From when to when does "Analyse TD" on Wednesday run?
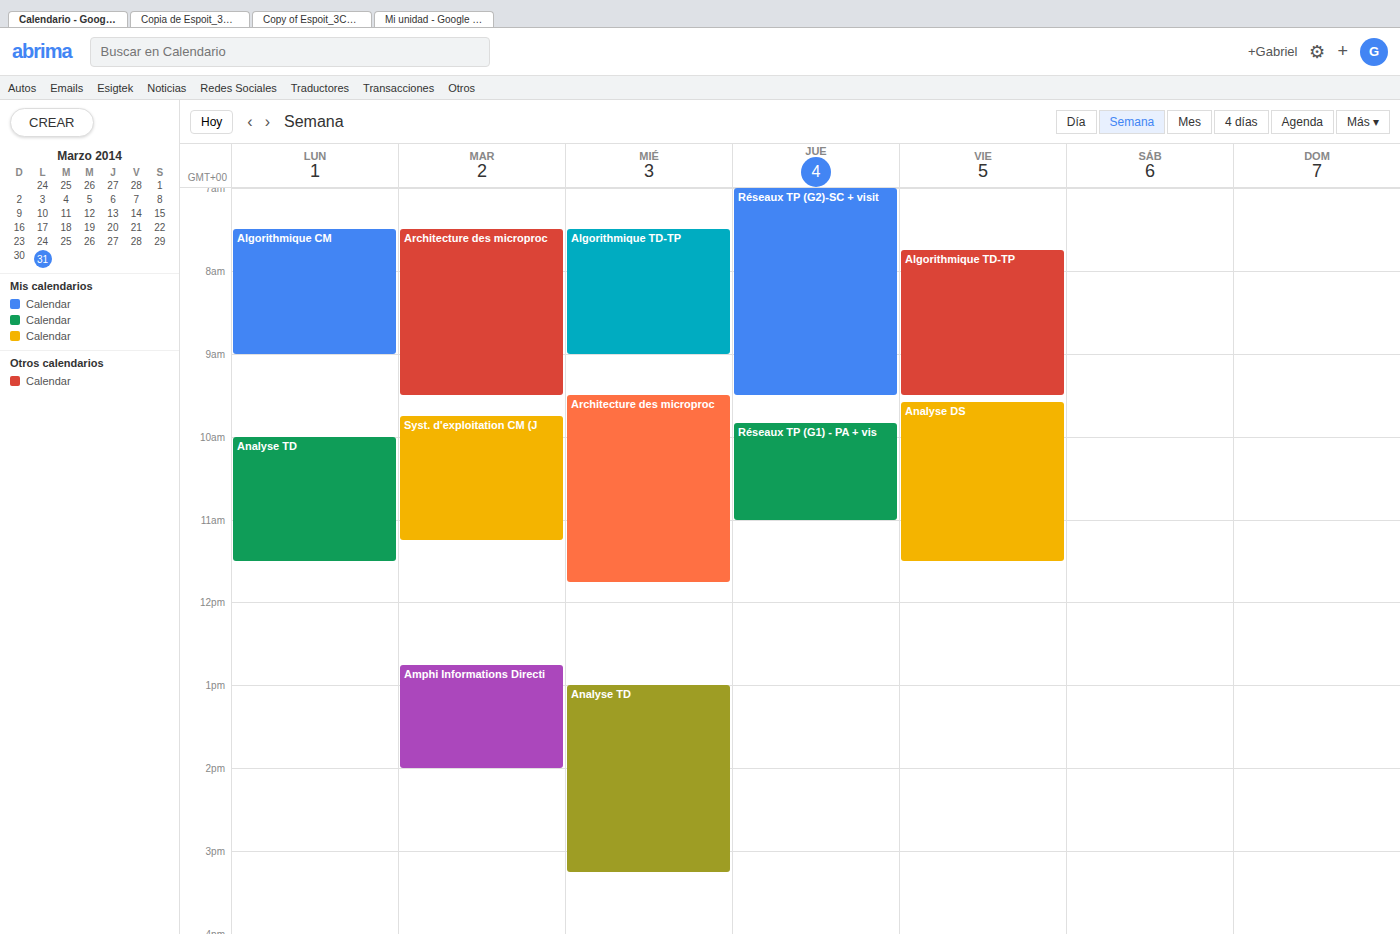
1:00 PM to 3:15 PM